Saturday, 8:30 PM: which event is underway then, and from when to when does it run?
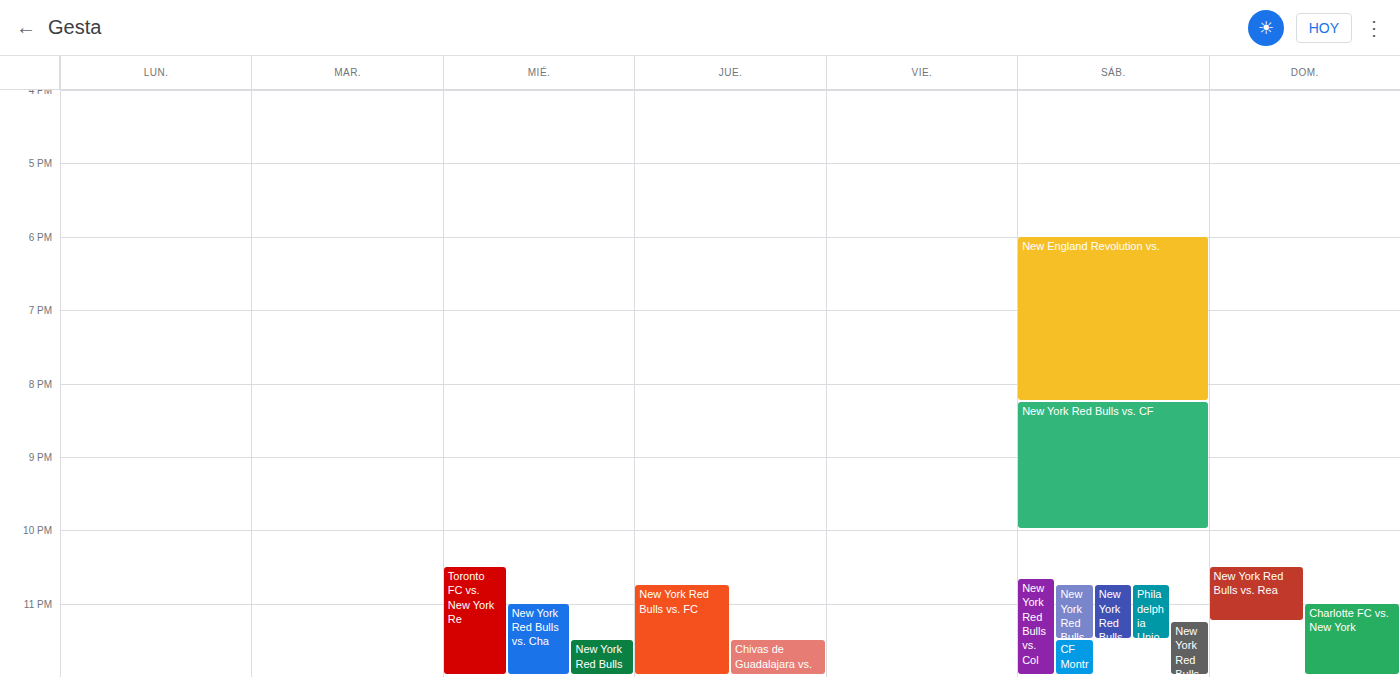
"New York Red Bulls vs. CF", 8:15 PM to 10:00 PM